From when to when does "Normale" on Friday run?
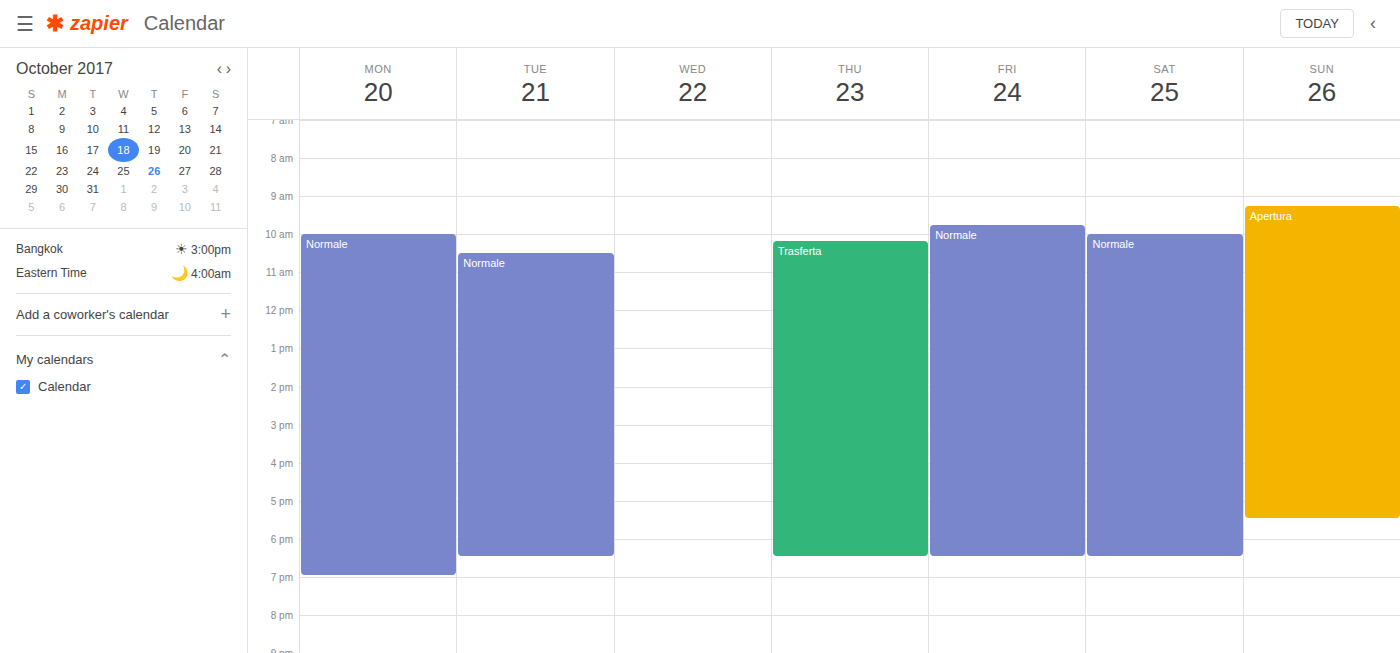
9:45 AM to 6:30 PM